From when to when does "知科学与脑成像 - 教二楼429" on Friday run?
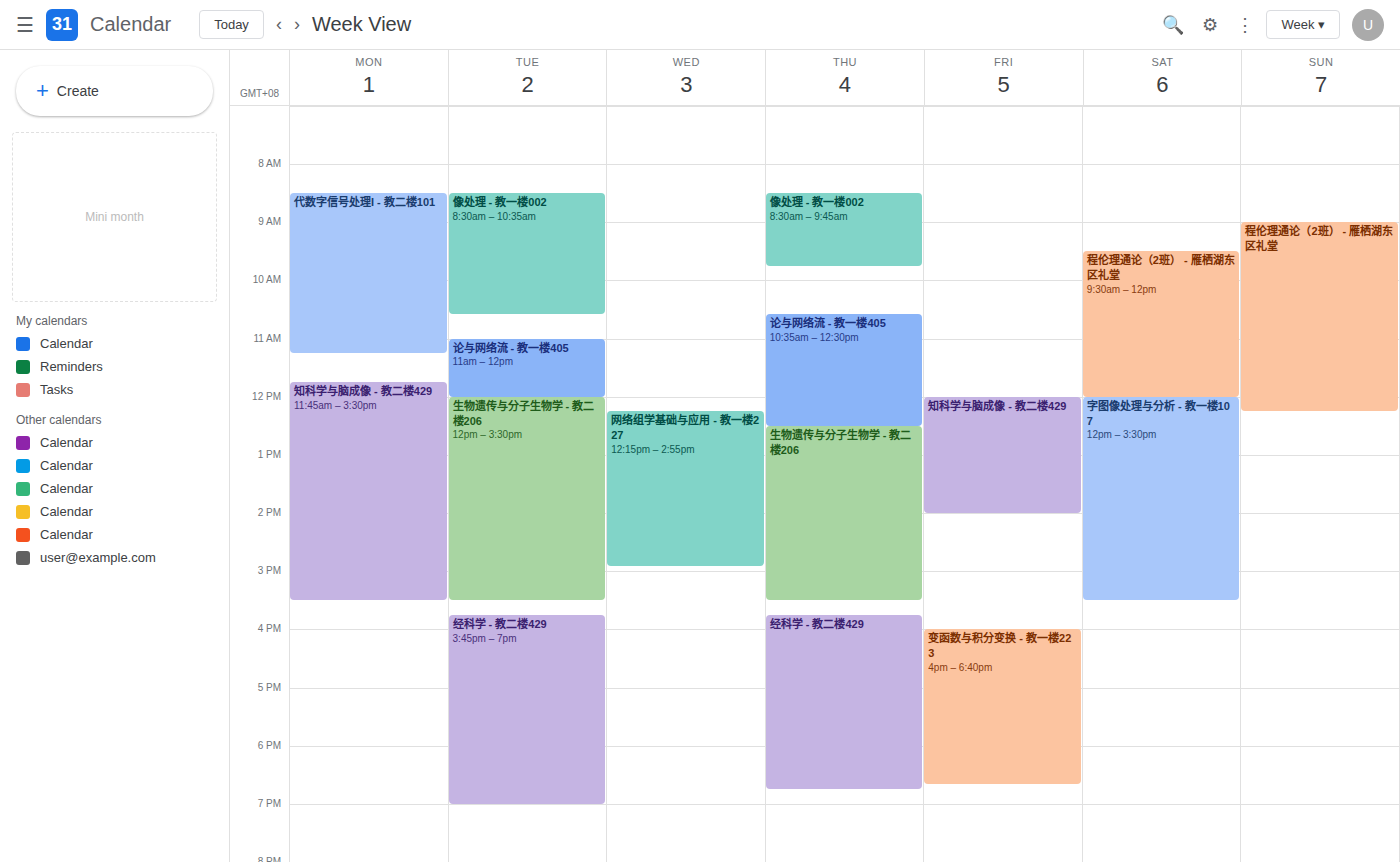
12:00 PM to 2:00 PM